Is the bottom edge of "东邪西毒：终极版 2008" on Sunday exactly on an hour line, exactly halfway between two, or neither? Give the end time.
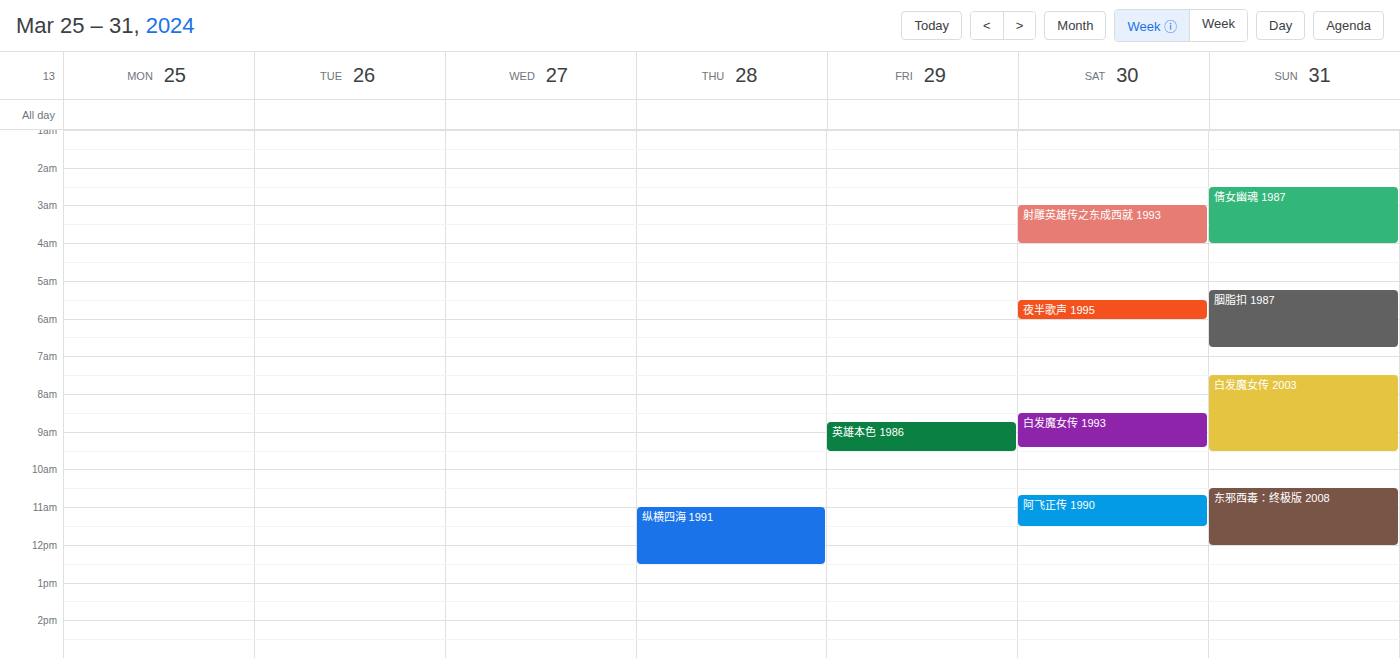
12:00 -- exactly on the 12:00 line.